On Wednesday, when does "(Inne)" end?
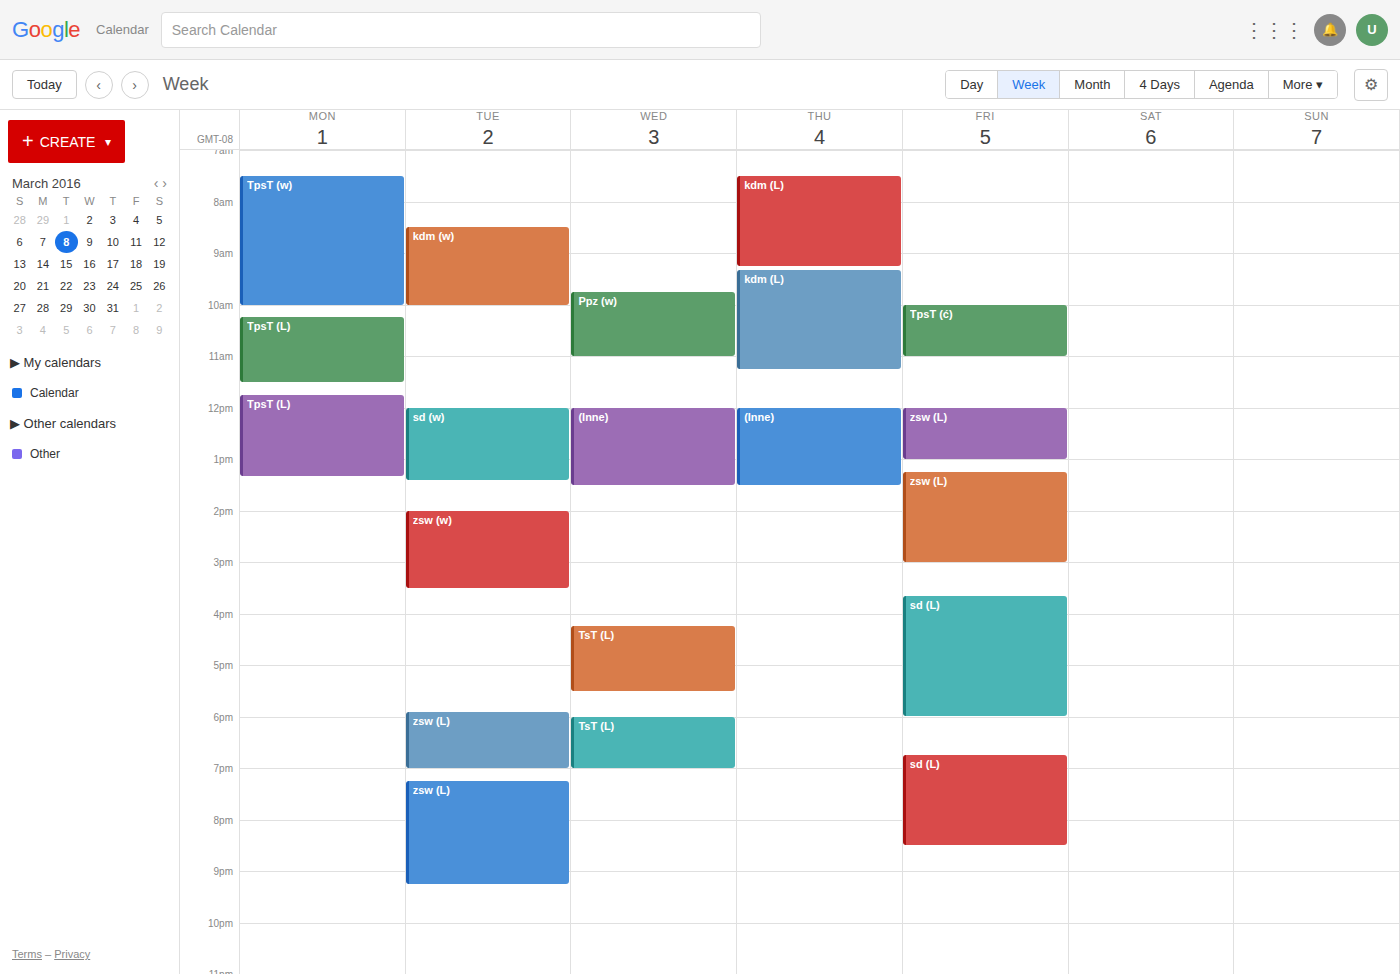
1:30 PM